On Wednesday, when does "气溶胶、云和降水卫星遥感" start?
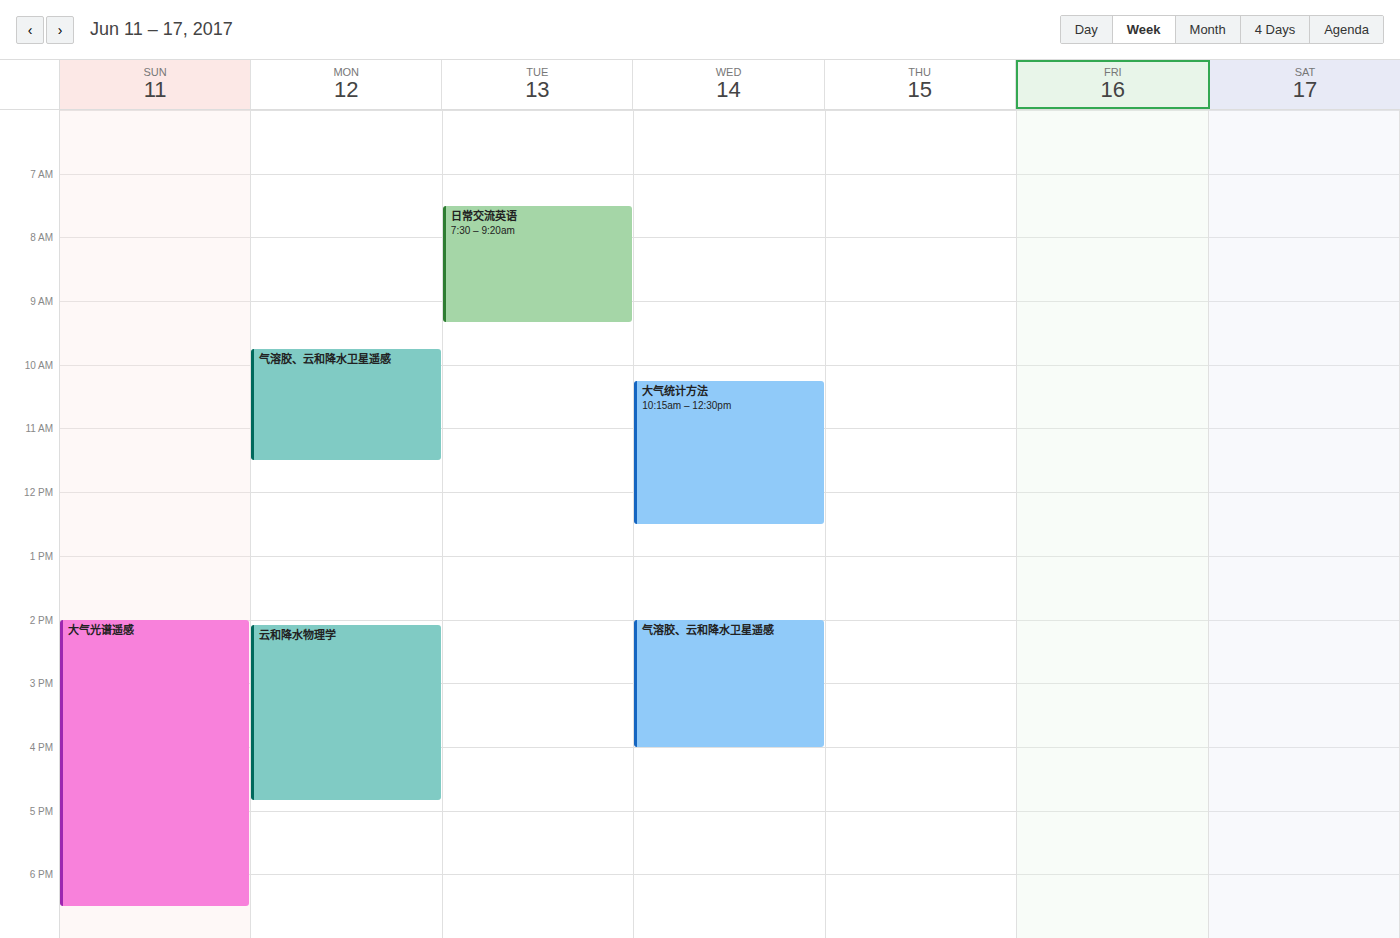
2:00 PM